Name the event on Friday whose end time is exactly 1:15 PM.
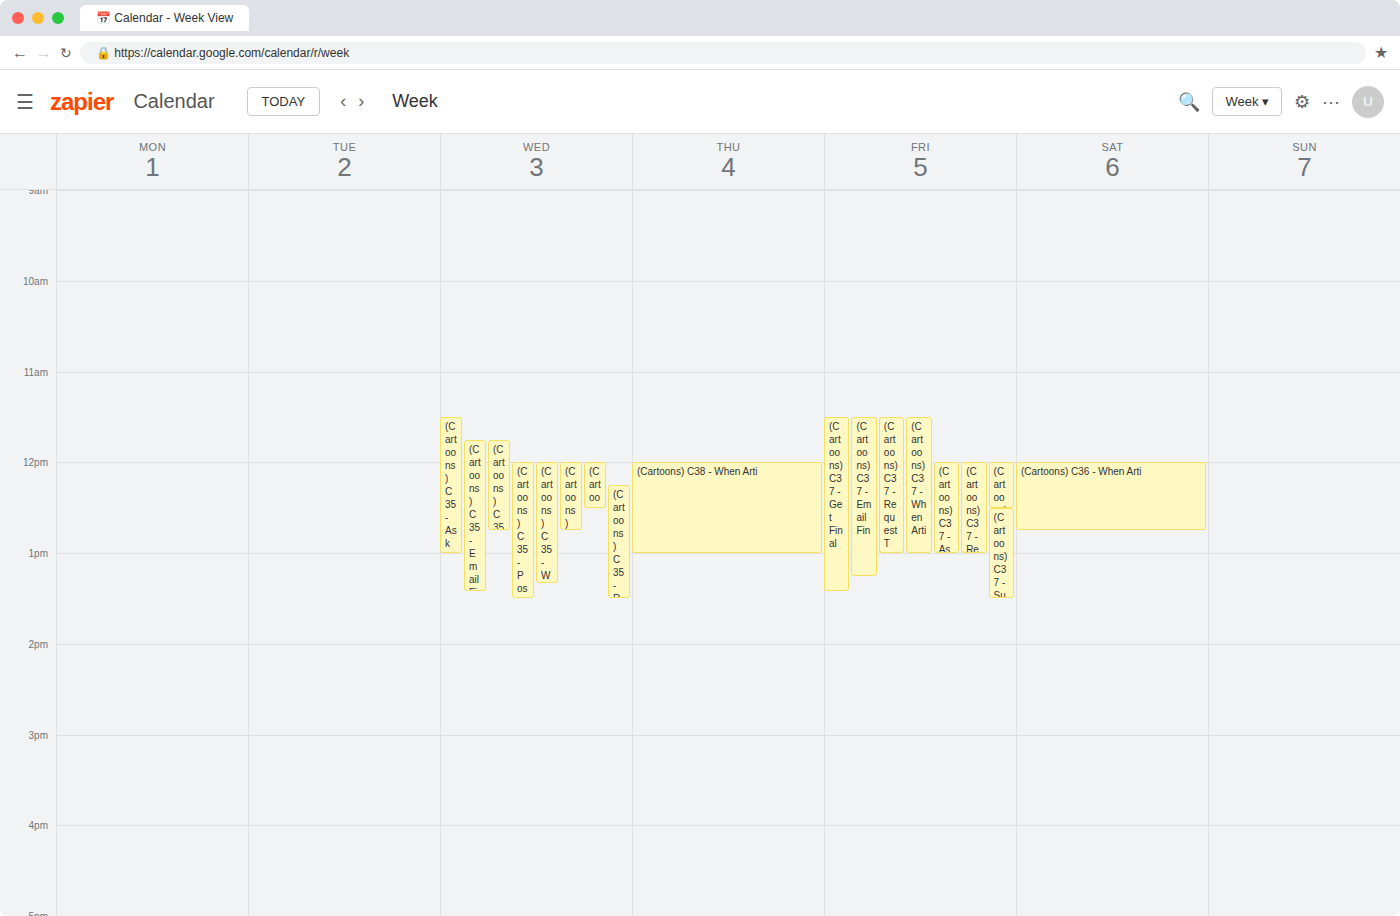
"(Cartoons) C37 - Email Fin"